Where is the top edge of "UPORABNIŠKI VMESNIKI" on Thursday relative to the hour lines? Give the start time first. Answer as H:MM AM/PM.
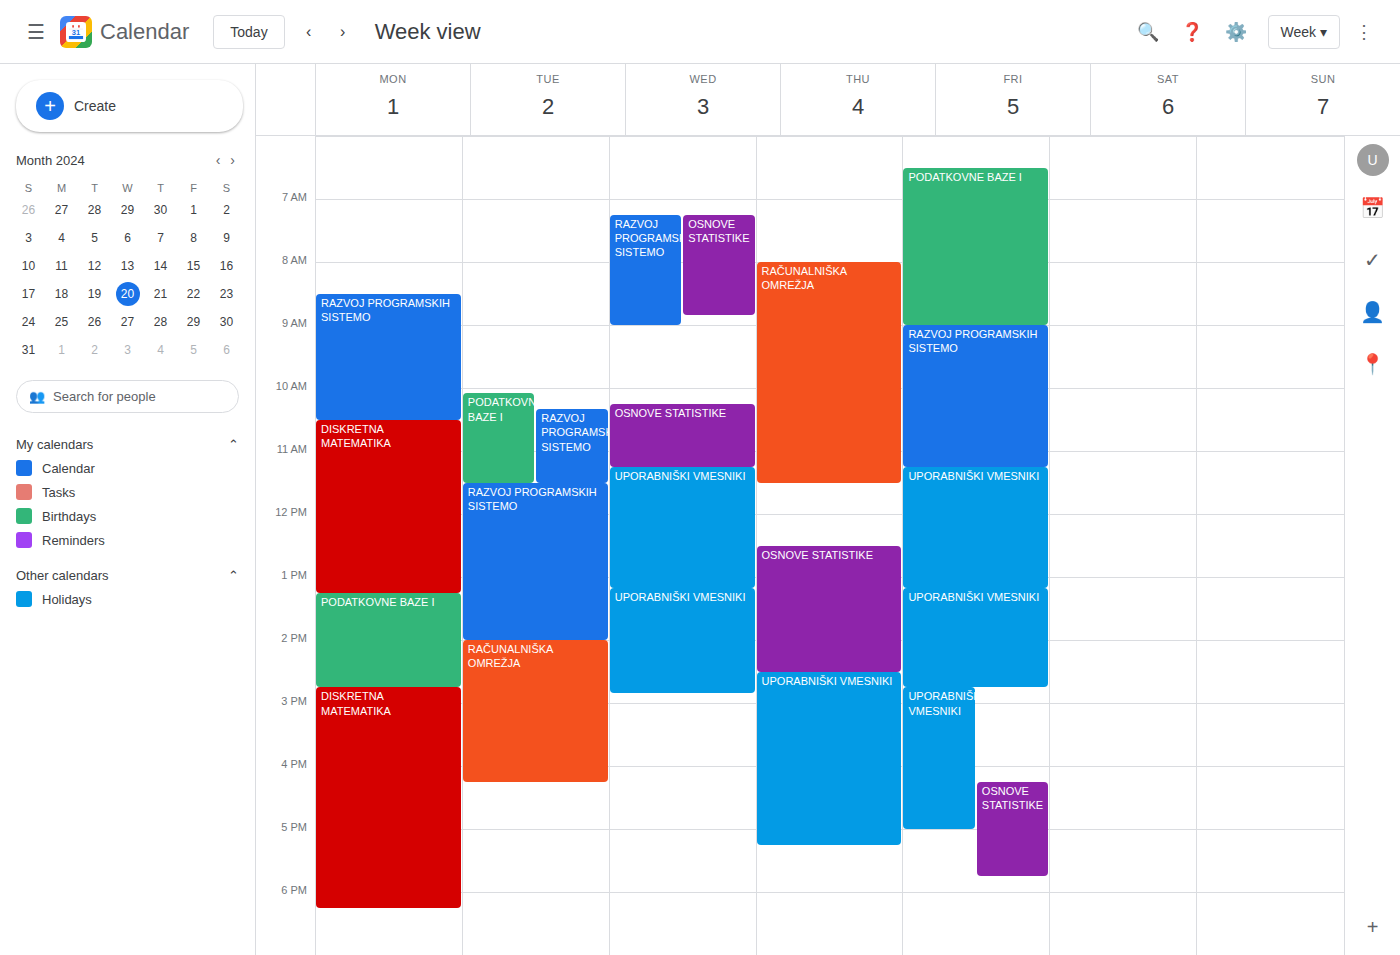
2:30 PM -- halfway between the 2 PM and 3 PM lines.